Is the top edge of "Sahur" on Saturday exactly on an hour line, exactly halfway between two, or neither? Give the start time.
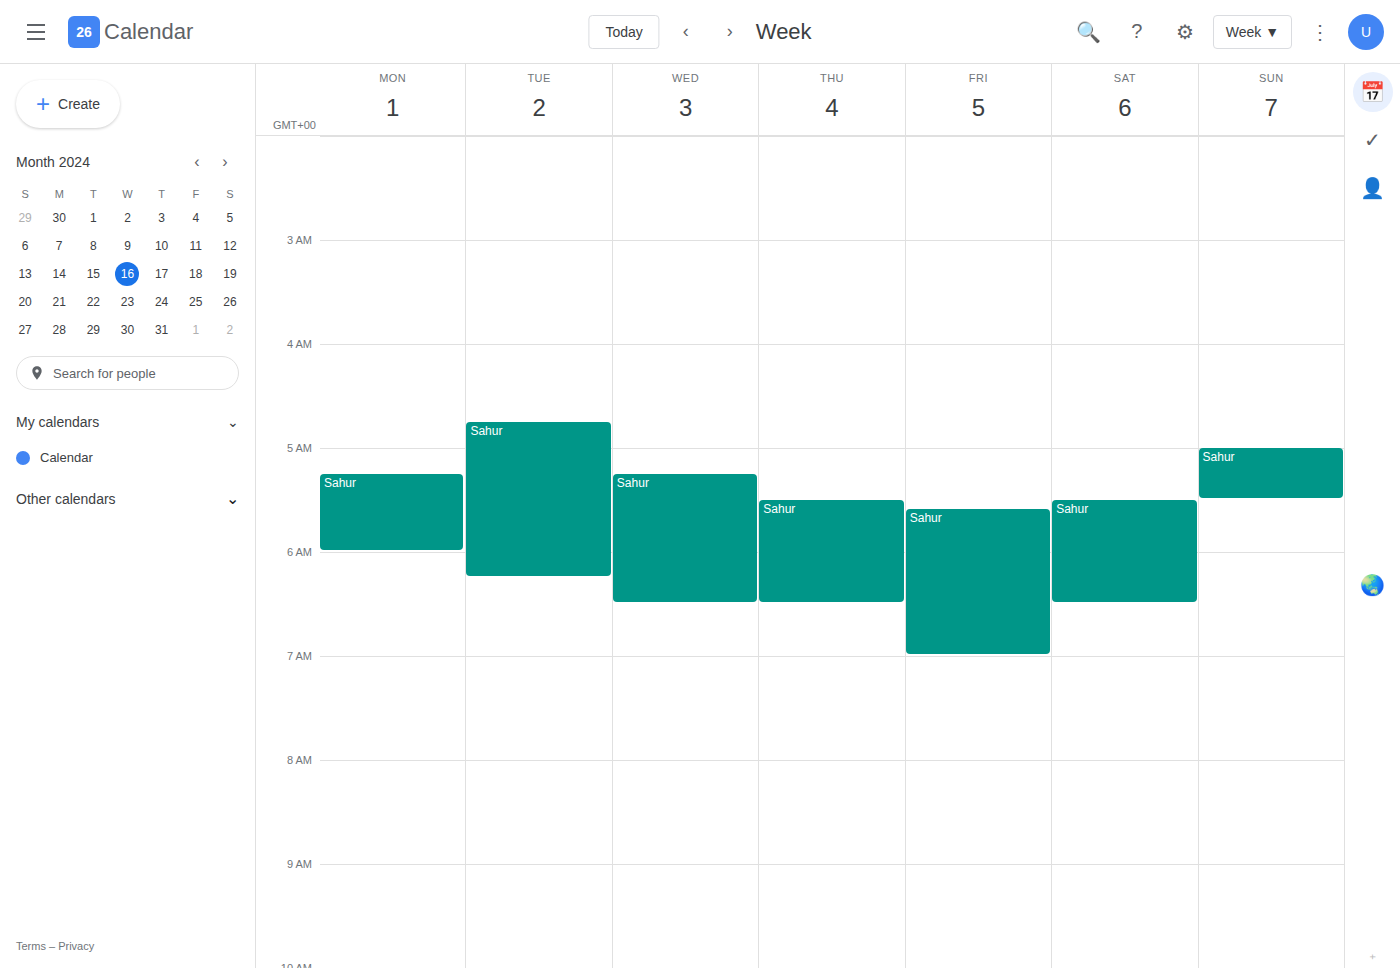
5:30 AM -- halfway between the 5 AM and 6 AM lines.